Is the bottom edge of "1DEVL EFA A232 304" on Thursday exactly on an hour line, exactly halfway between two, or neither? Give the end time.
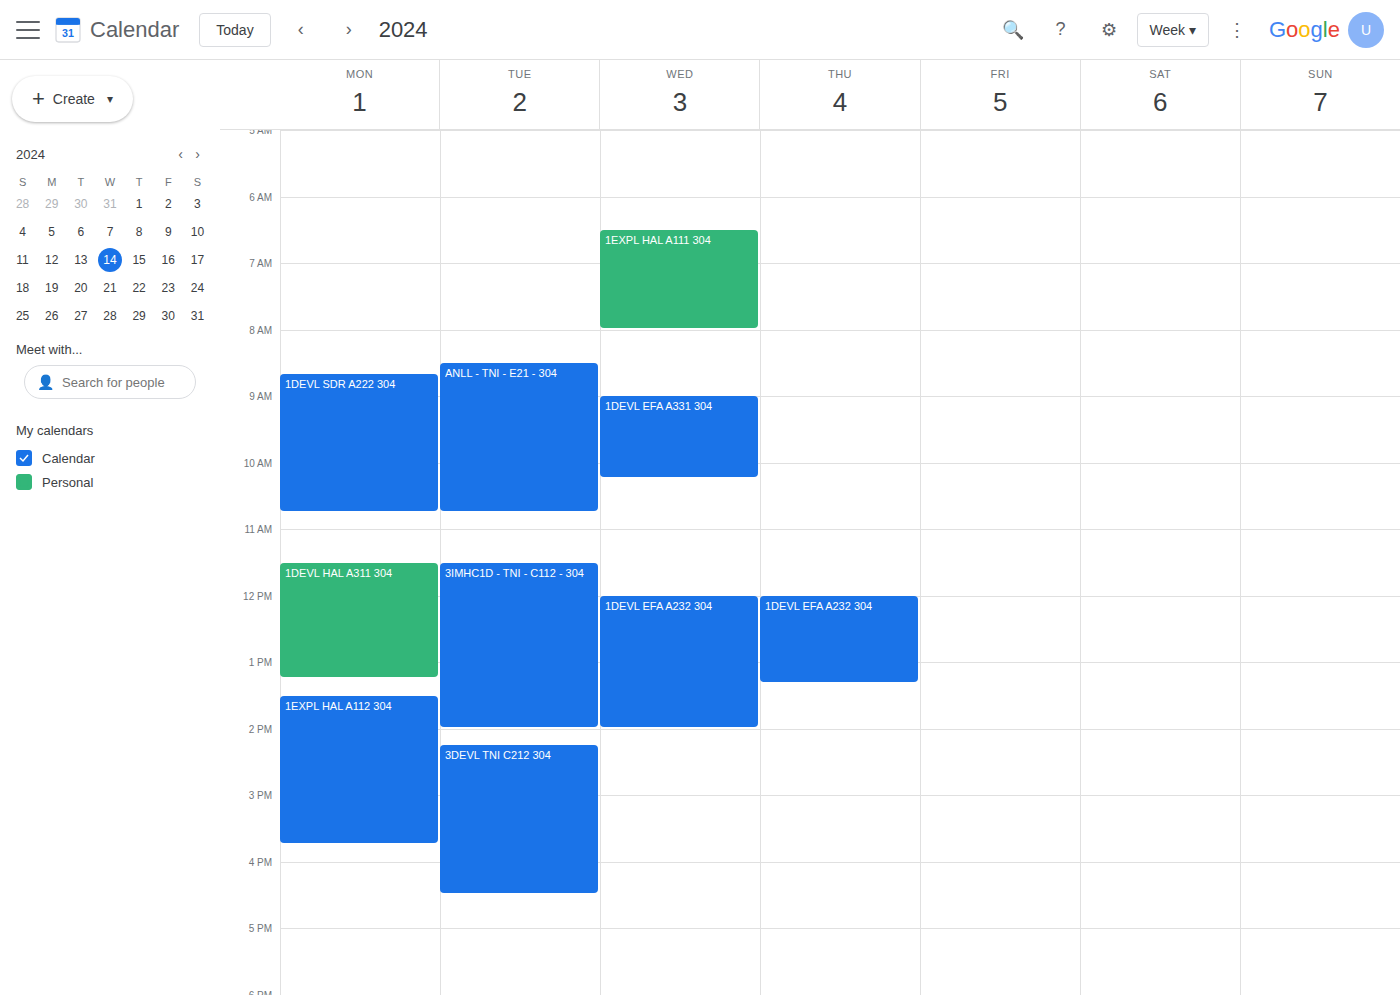
1:20 PM -- neither: 20 minutes below the 1 PM line and 40 minutes above the 2 PM line.